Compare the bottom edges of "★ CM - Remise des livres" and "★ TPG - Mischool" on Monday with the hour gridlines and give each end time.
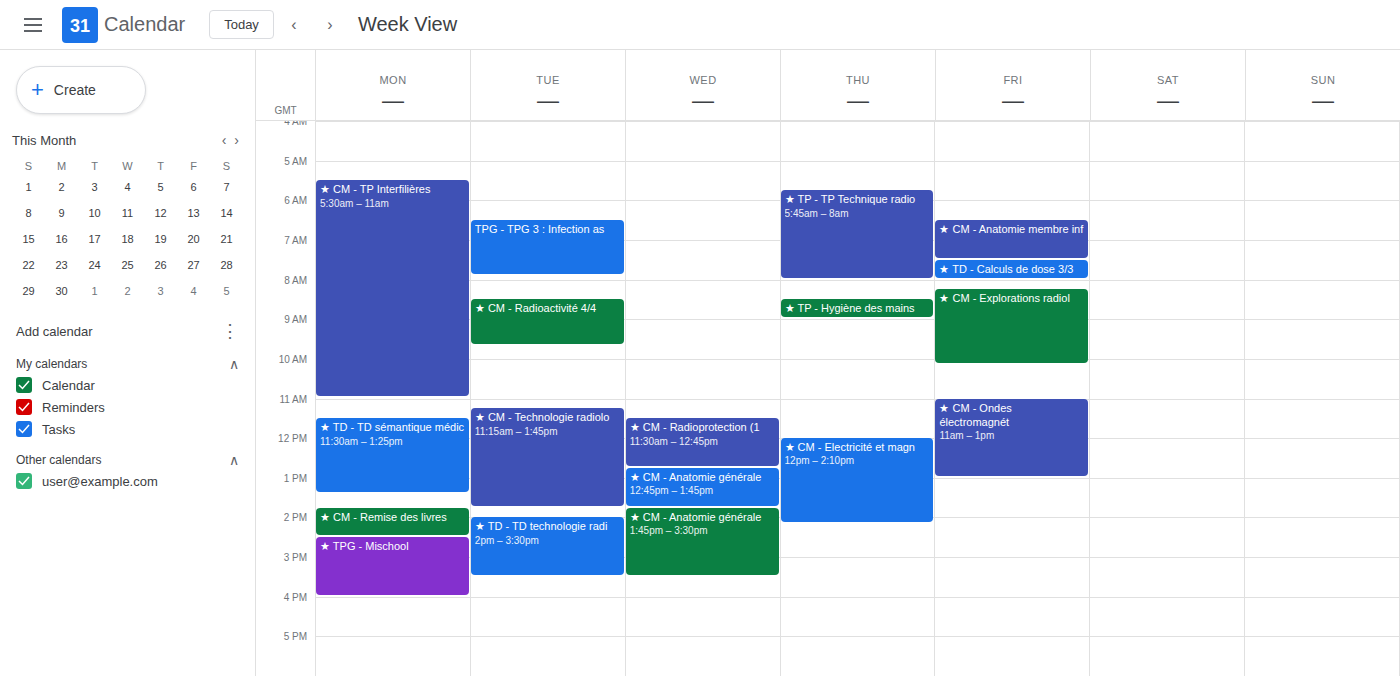
"★ CM - Remise des livres": 2:30 PM, halfway between the 2 PM and 3 PM lines. "★ TPG - Mischool": 4:00 PM, exactly on the 4 PM line.